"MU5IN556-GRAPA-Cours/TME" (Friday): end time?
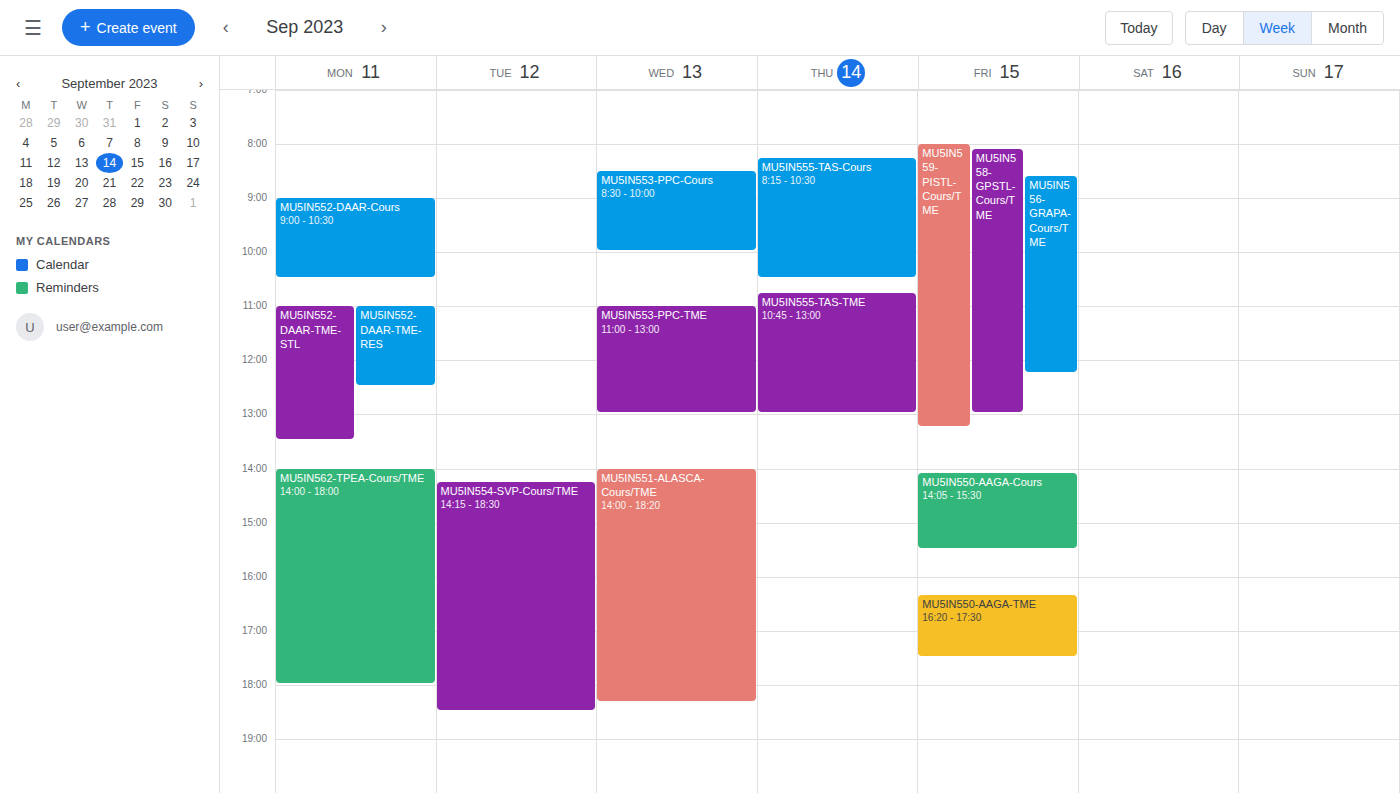
12:15 PM